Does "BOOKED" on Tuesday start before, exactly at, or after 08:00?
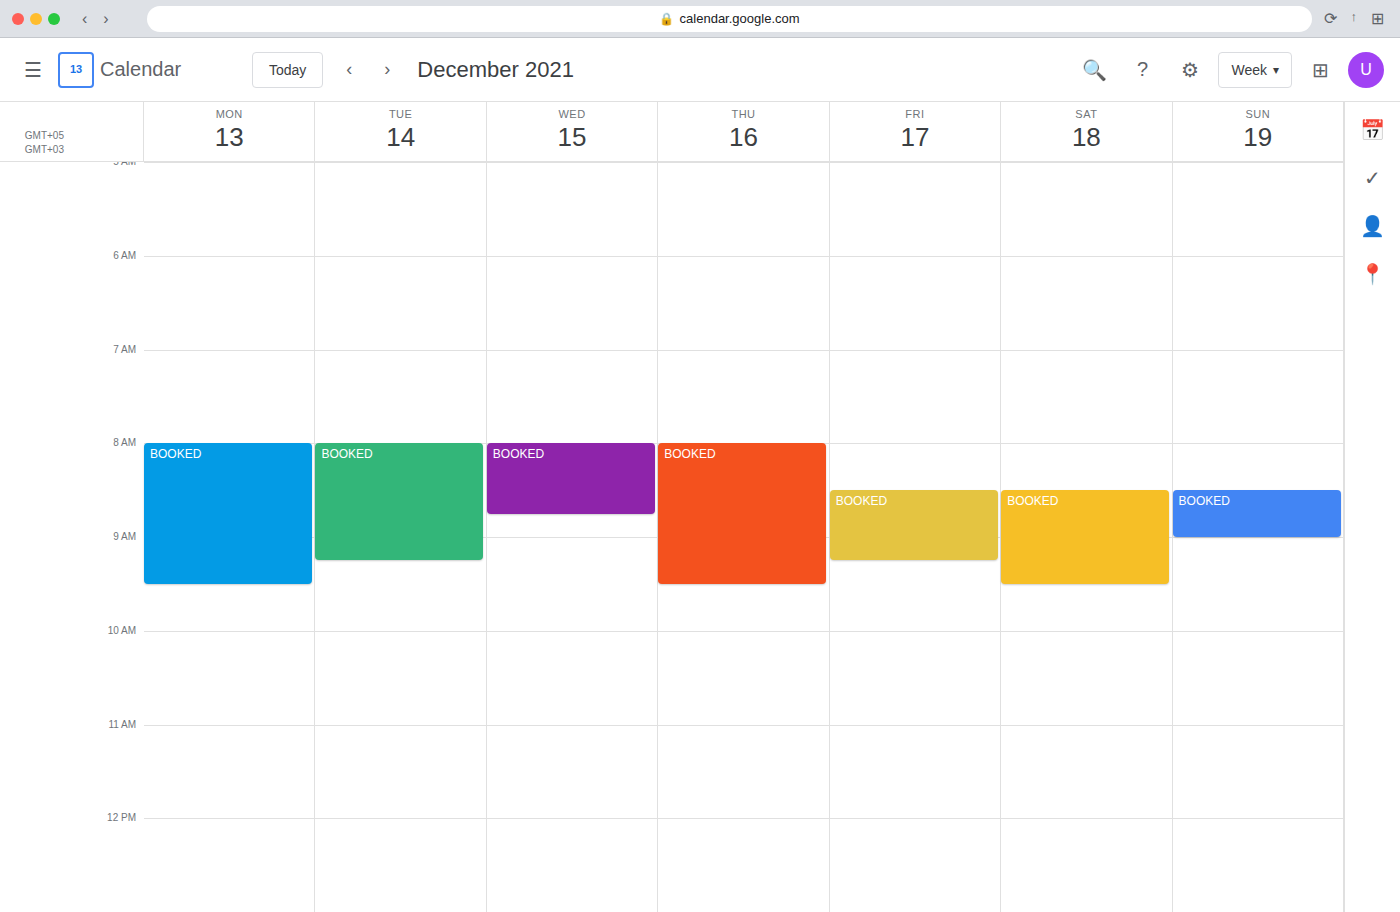
08:00 -- exactly at 08:00, on the 08:00 line.